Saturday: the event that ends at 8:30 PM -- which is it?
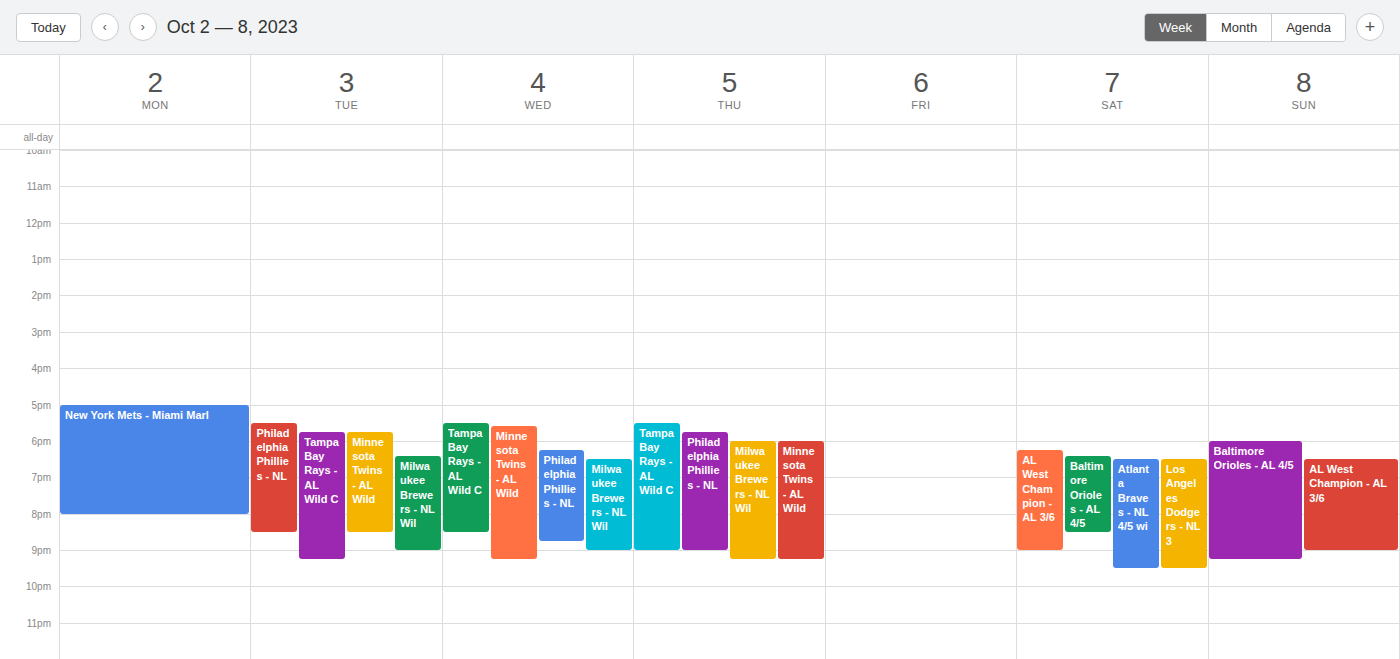
"Baltimore Orioles - AL 4/5"